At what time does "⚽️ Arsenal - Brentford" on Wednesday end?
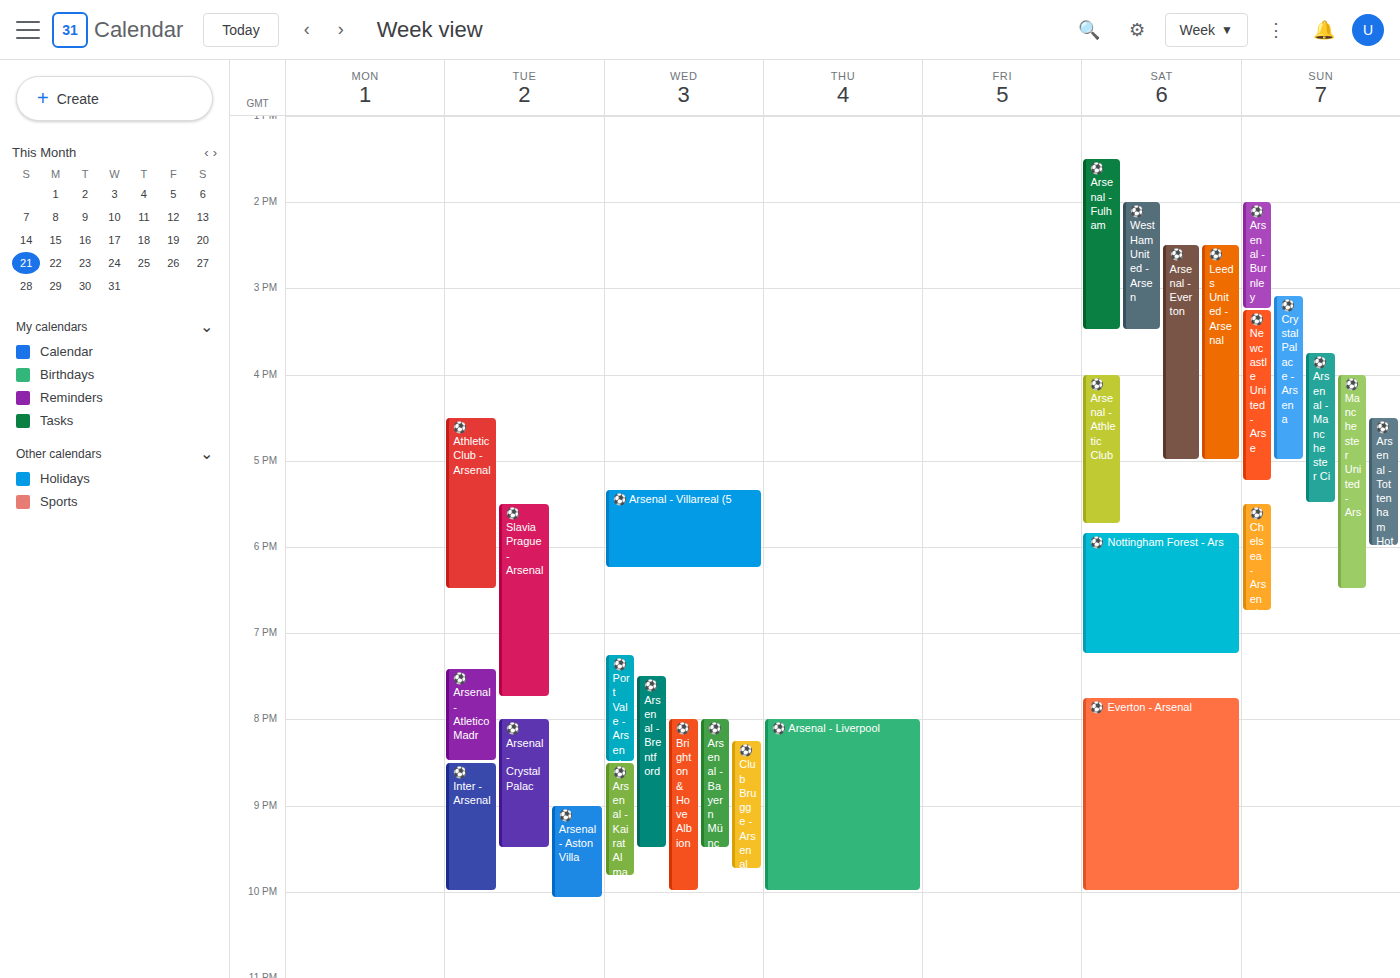
9:30 PM